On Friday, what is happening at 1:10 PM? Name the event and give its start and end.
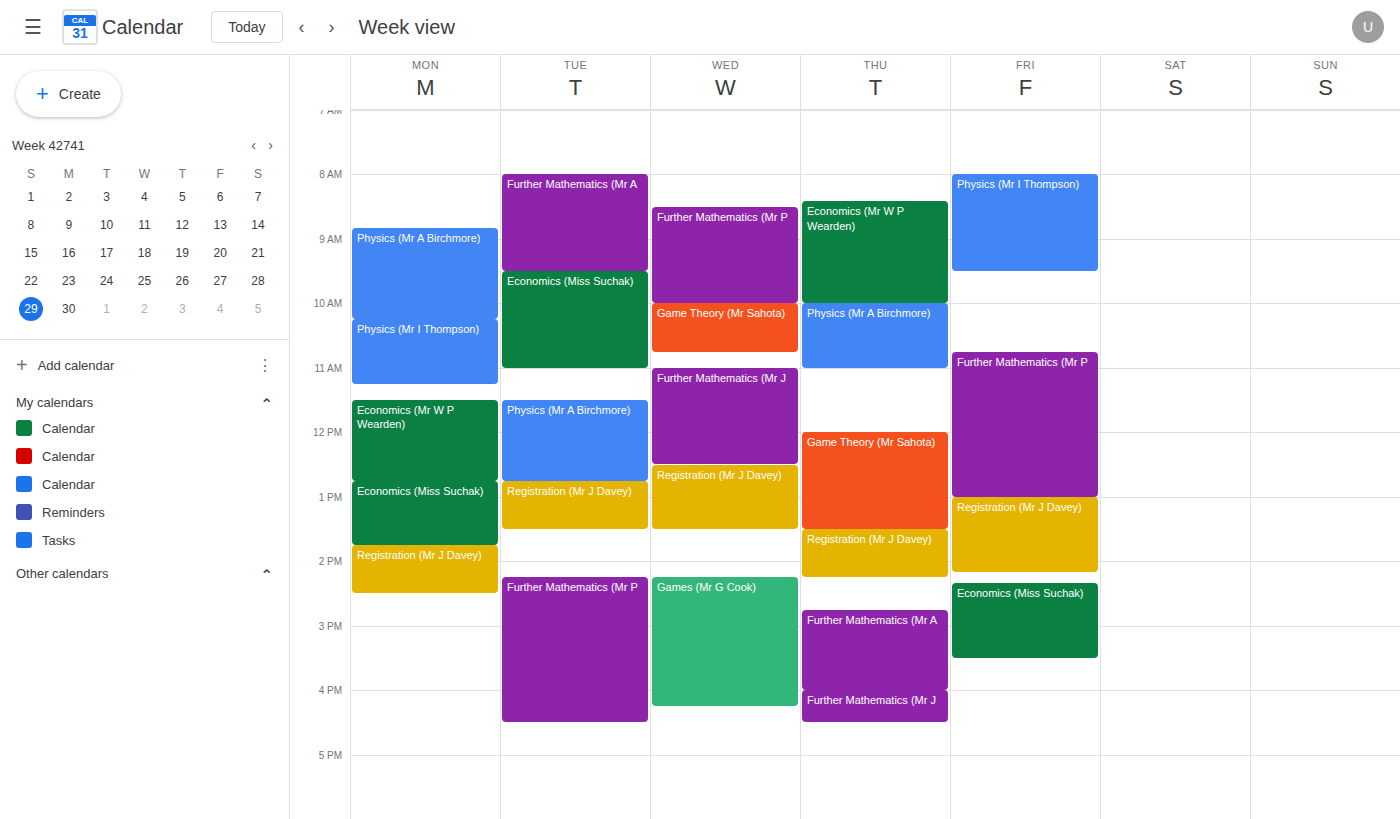
"Registration (Mr J Davey)", 1:00 PM to 2:10 PM